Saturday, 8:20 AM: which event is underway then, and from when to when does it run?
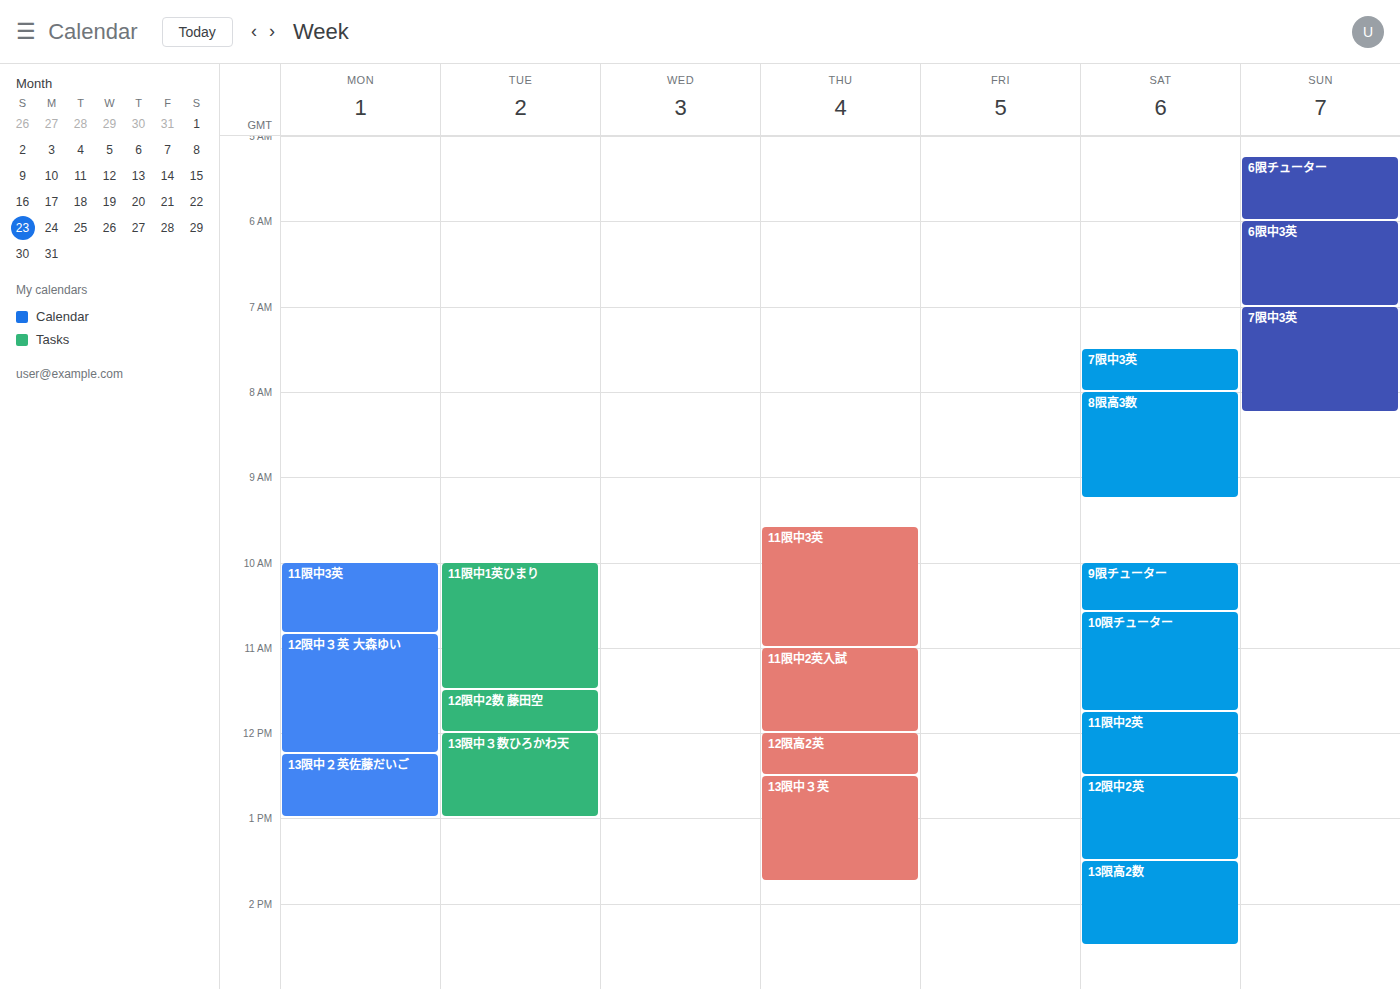
"8限高3数", 8:00 AM to 9:15 AM